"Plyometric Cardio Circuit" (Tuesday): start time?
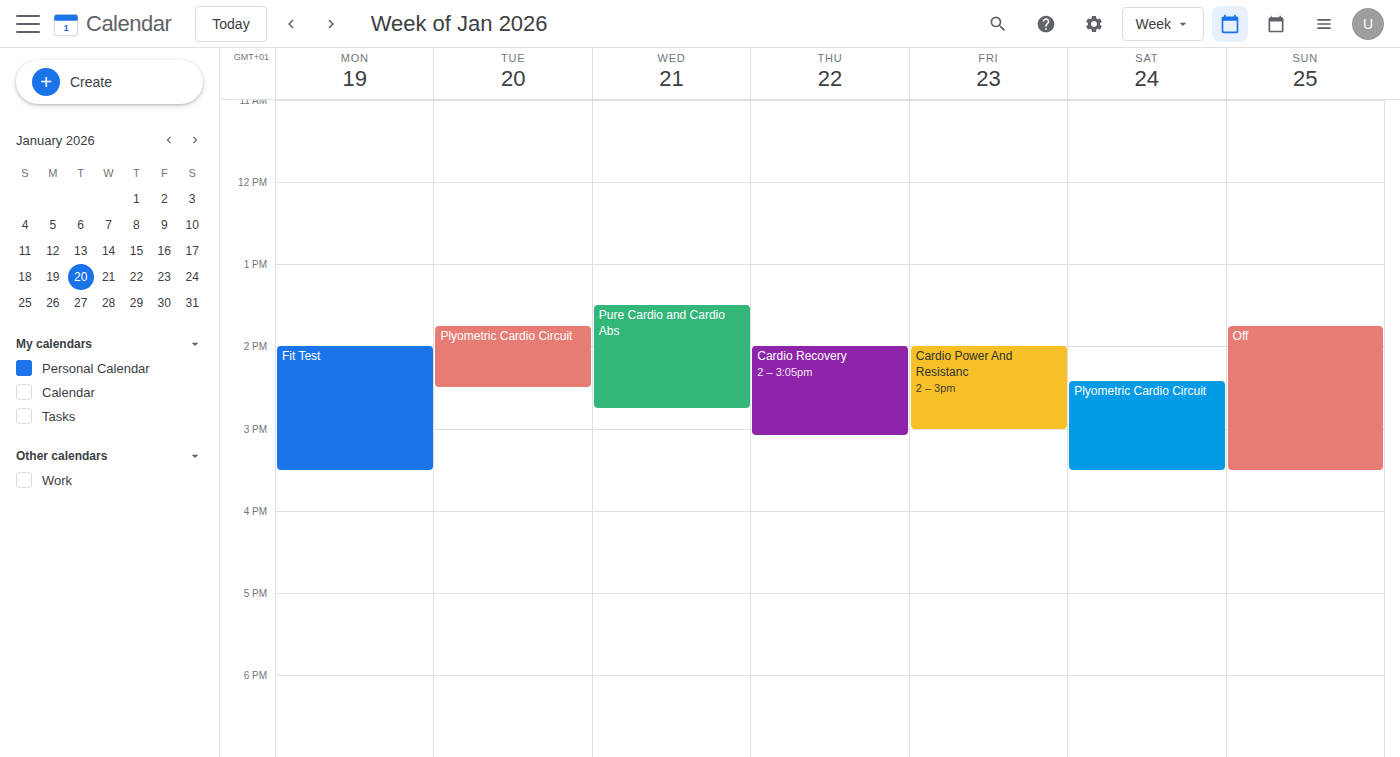
1:45 PM